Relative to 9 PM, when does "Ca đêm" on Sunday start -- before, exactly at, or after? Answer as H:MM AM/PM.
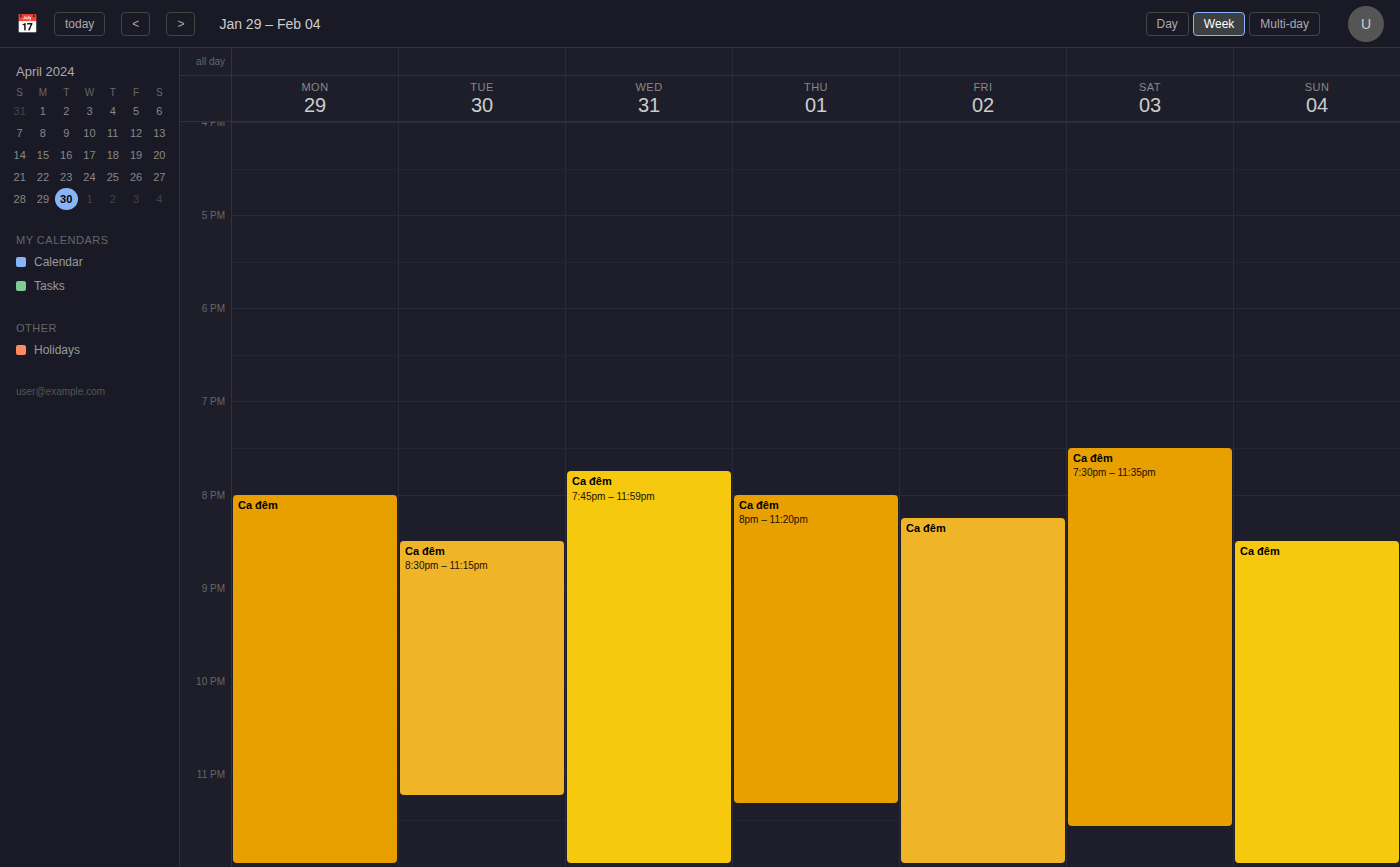
8:30 PM -- before 9 PM, 30 minutes above the 9 PM line.